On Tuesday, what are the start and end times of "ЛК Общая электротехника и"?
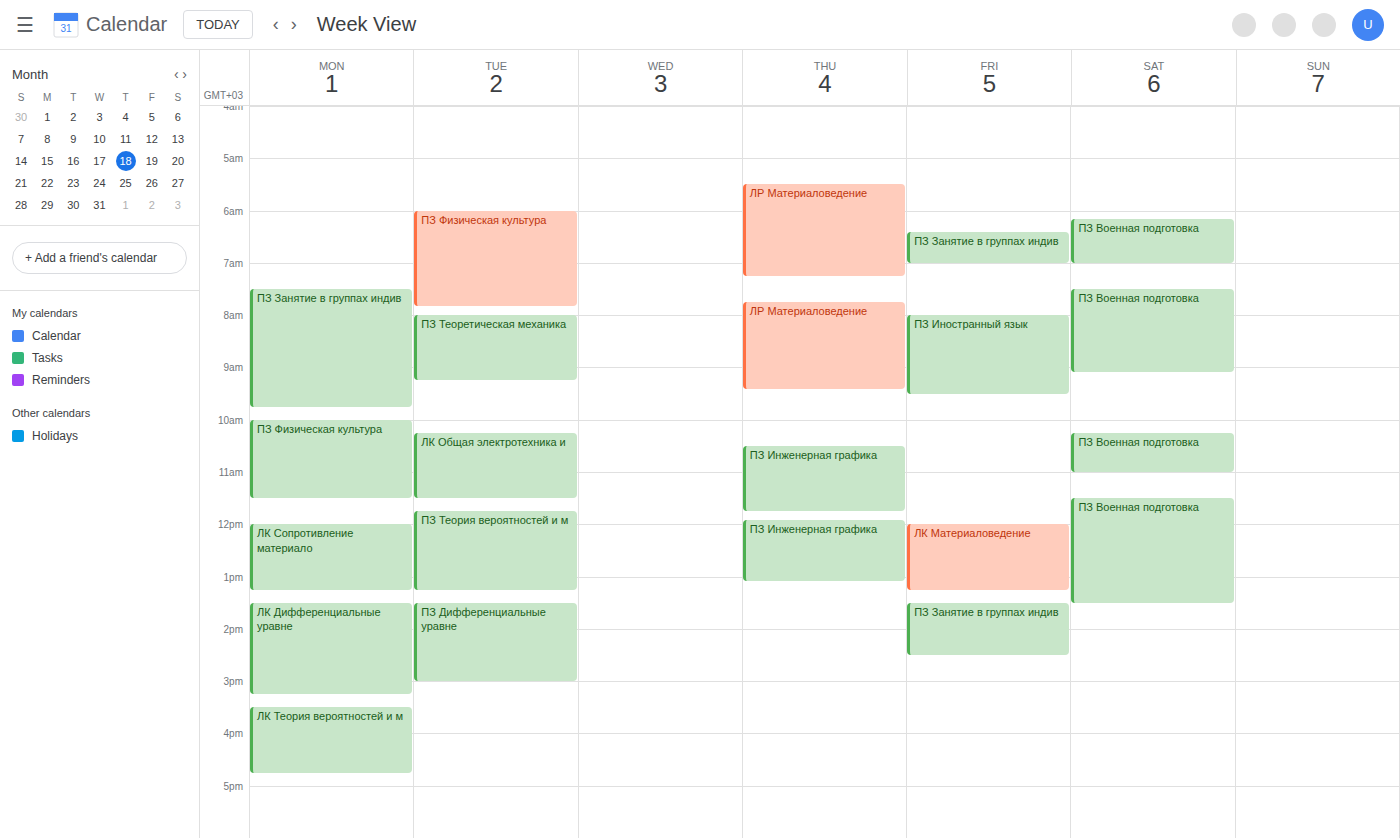
10:15 AM to 11:30 AM